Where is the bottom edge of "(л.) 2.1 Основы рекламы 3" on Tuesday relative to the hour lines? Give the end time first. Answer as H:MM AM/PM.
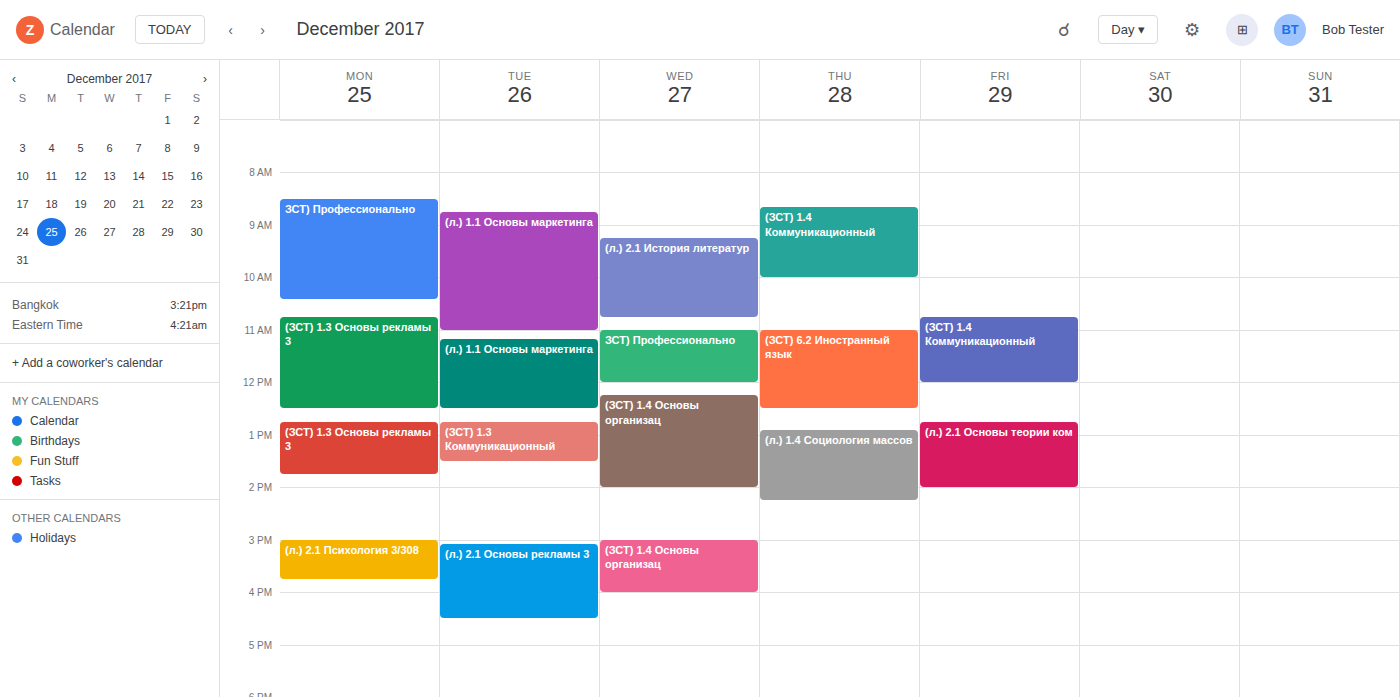
4:30 PM -- halfway between the 4 PM and 5 PM lines.